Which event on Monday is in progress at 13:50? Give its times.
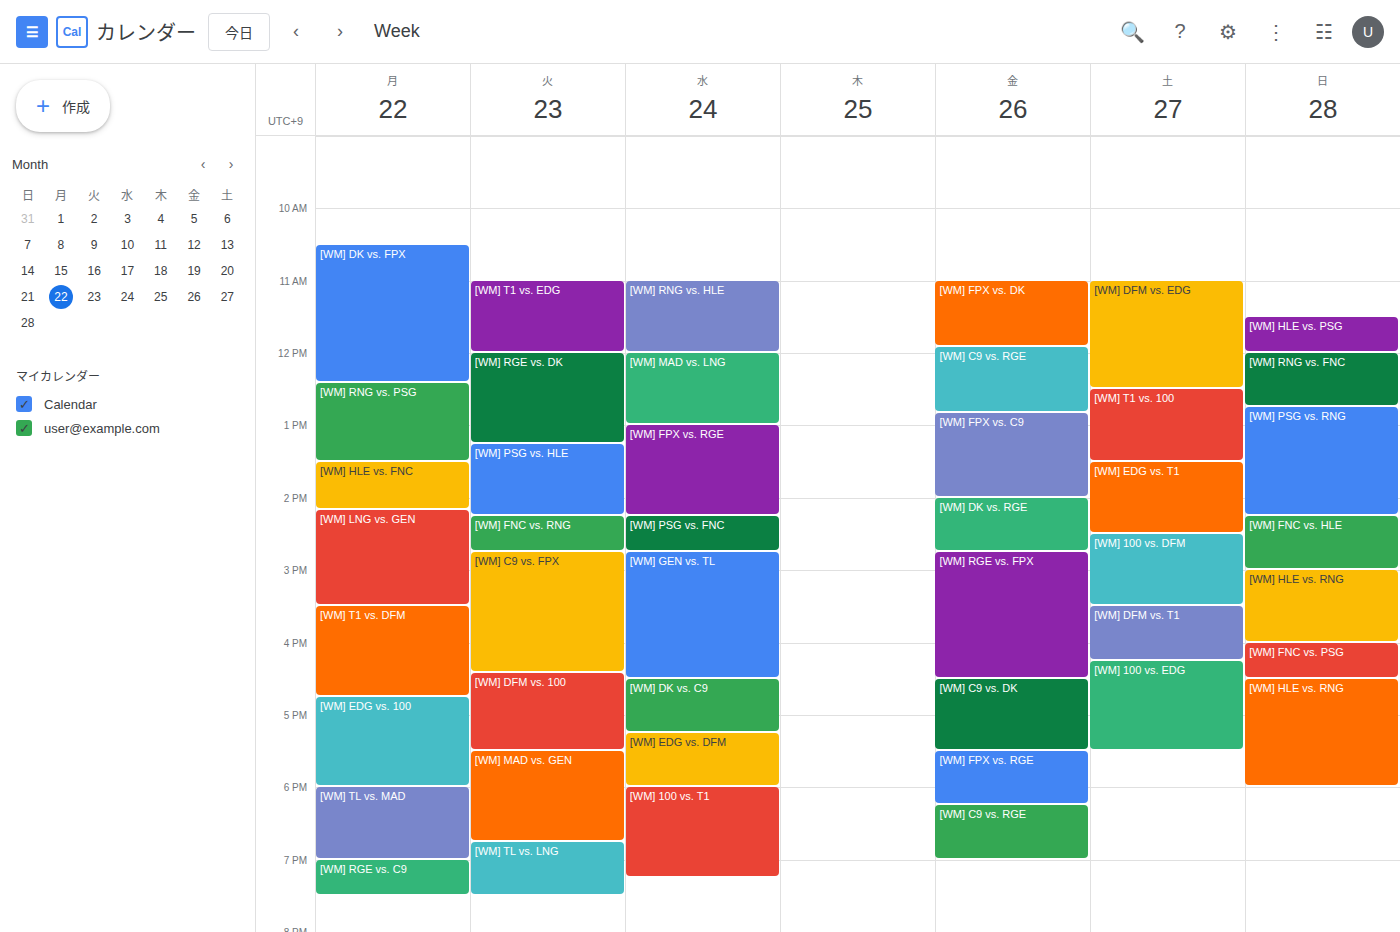
"[WM] HLE vs. FNC", 13:30 to 14:10